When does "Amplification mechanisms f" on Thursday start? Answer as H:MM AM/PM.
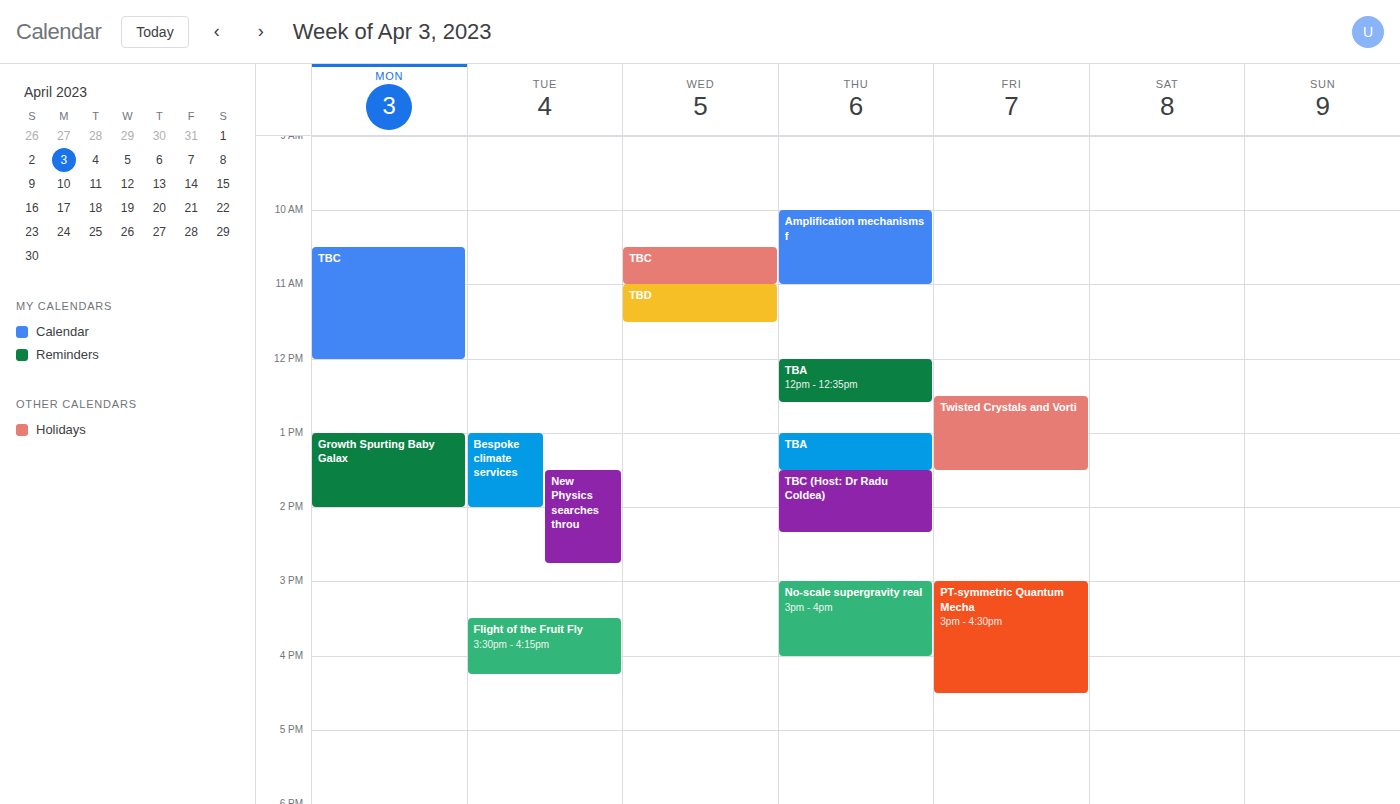
10:00 AM